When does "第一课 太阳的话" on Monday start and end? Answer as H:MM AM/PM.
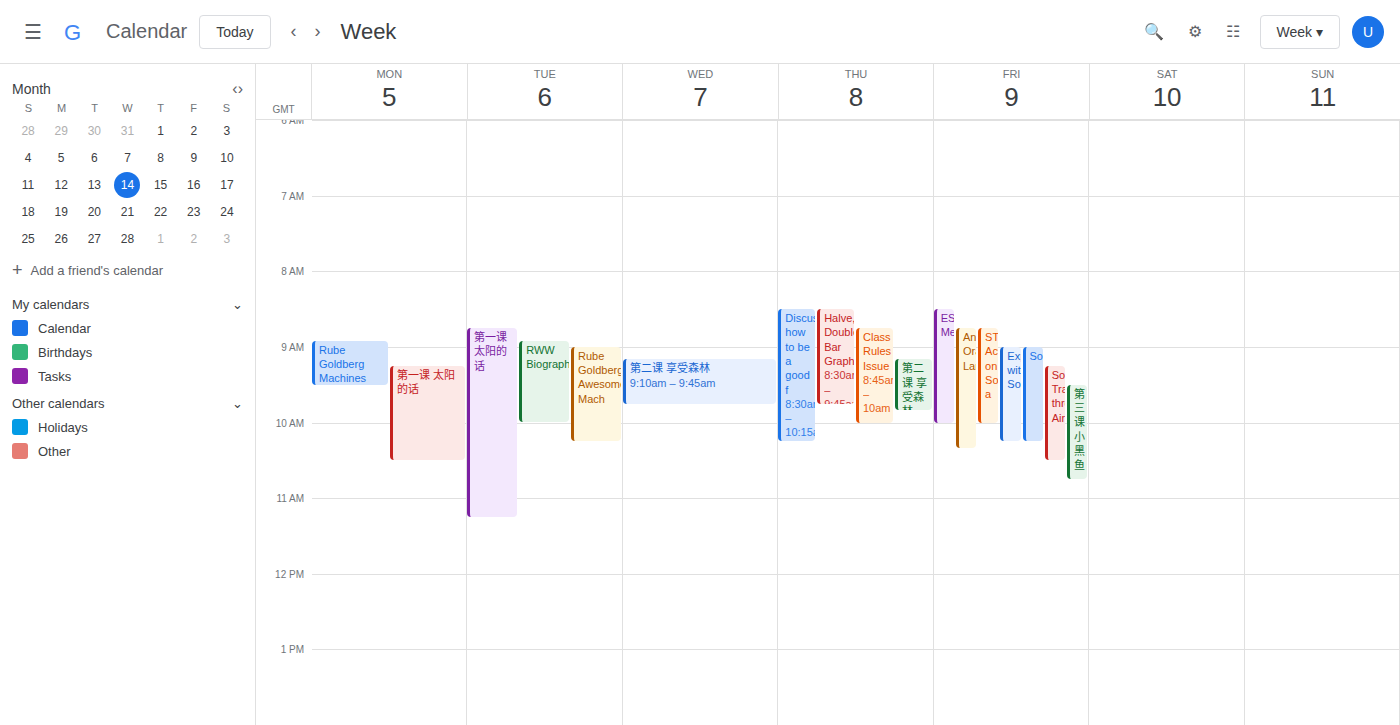
9:15 AM to 10:30 AM